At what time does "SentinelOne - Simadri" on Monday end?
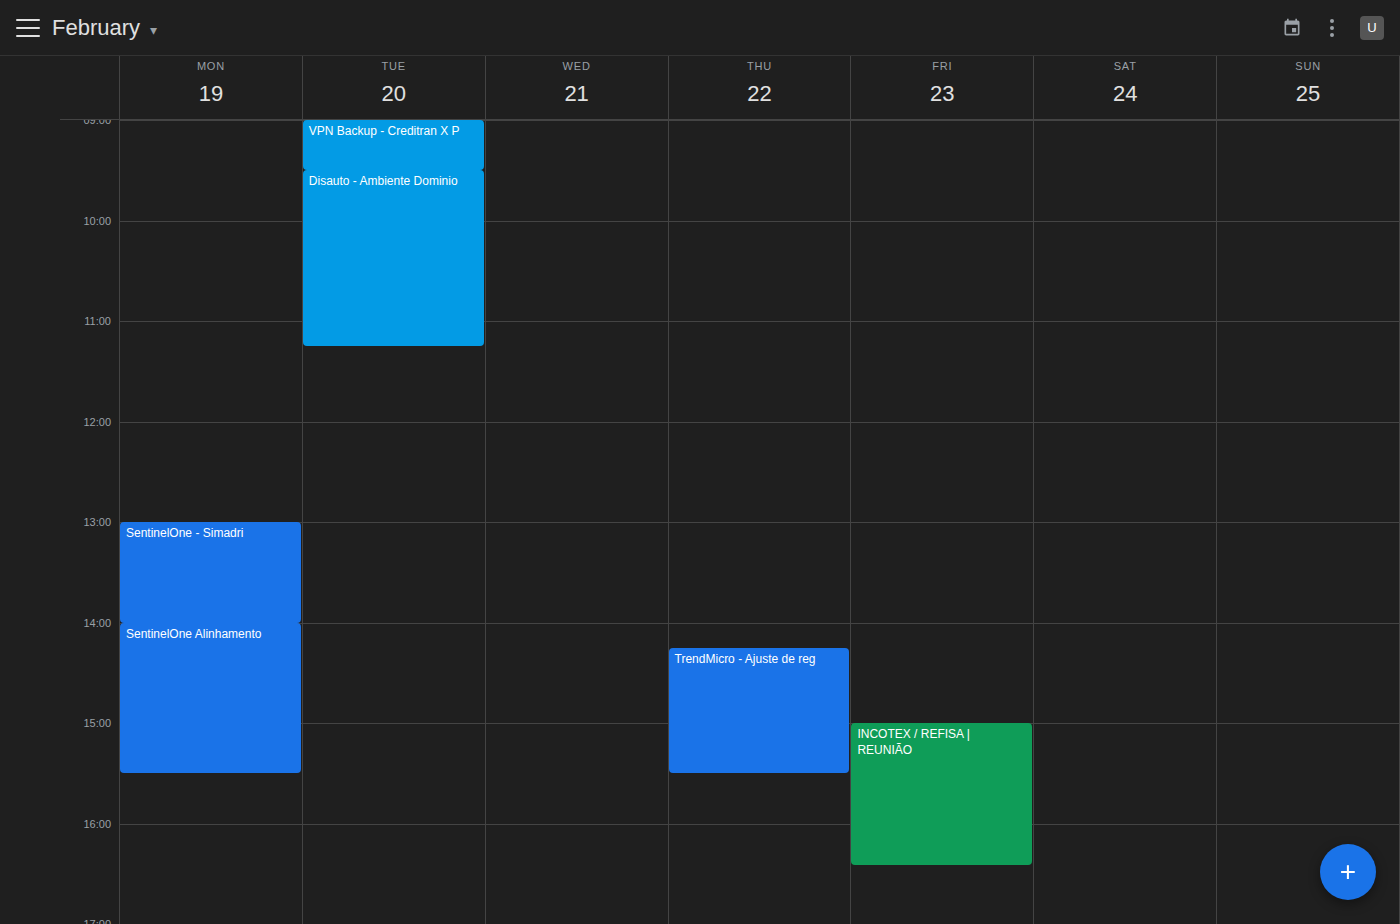
2:00 PM